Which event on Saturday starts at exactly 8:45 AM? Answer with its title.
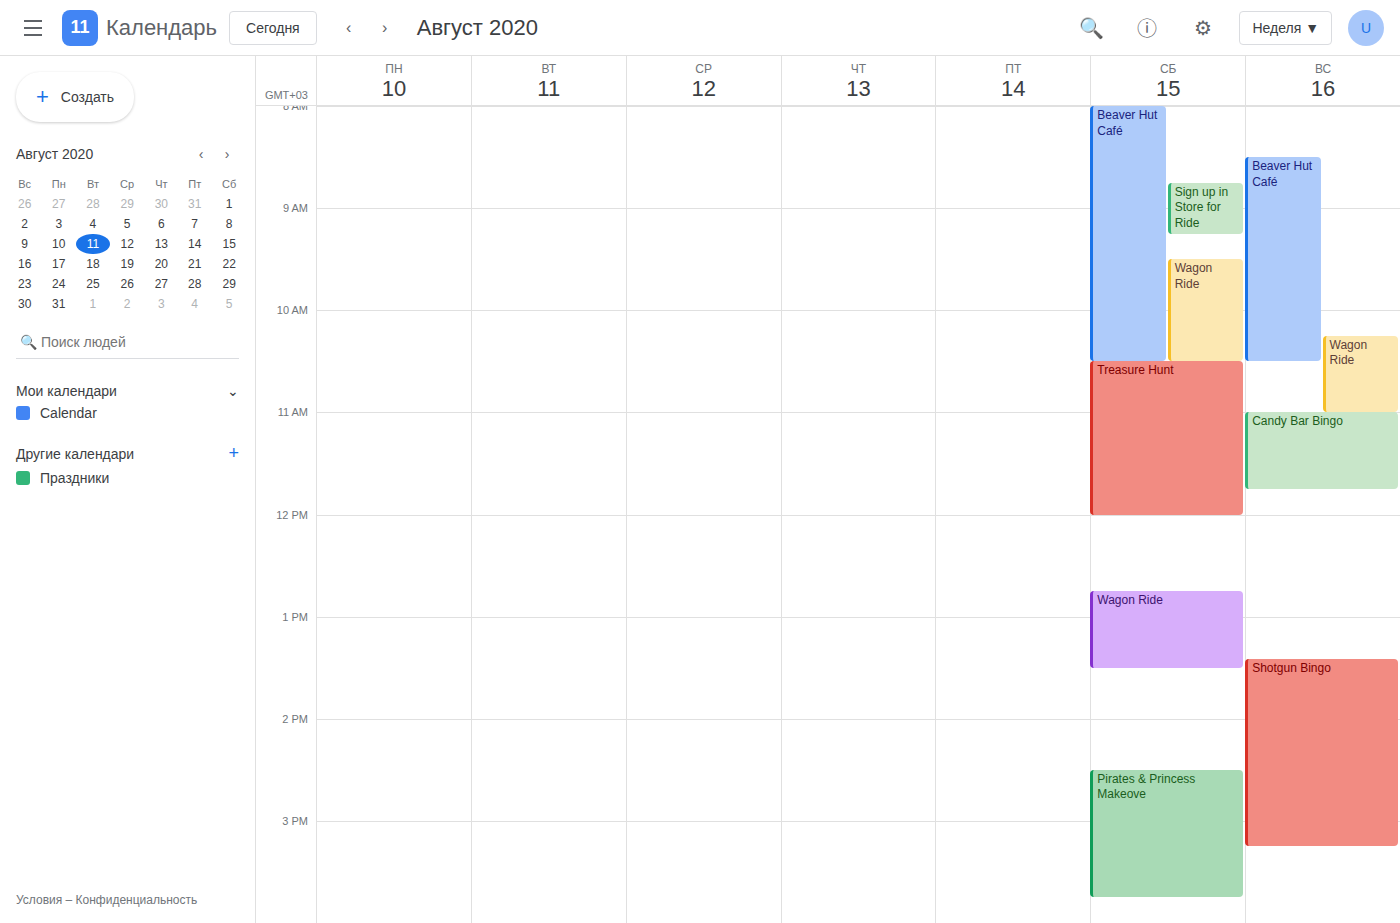
"Sign up in Store for Ride"